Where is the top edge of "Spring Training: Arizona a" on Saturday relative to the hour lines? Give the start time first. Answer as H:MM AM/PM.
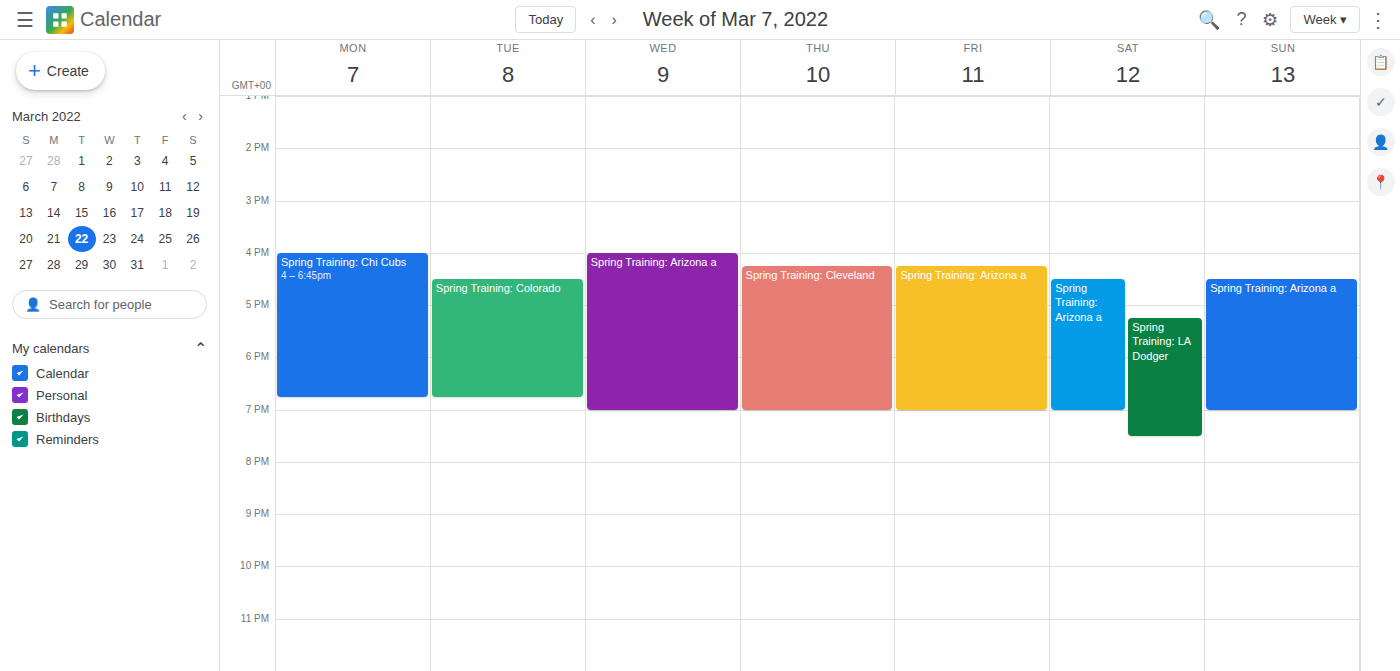
4:30 PM -- halfway between the 4 PM and 5 PM lines.